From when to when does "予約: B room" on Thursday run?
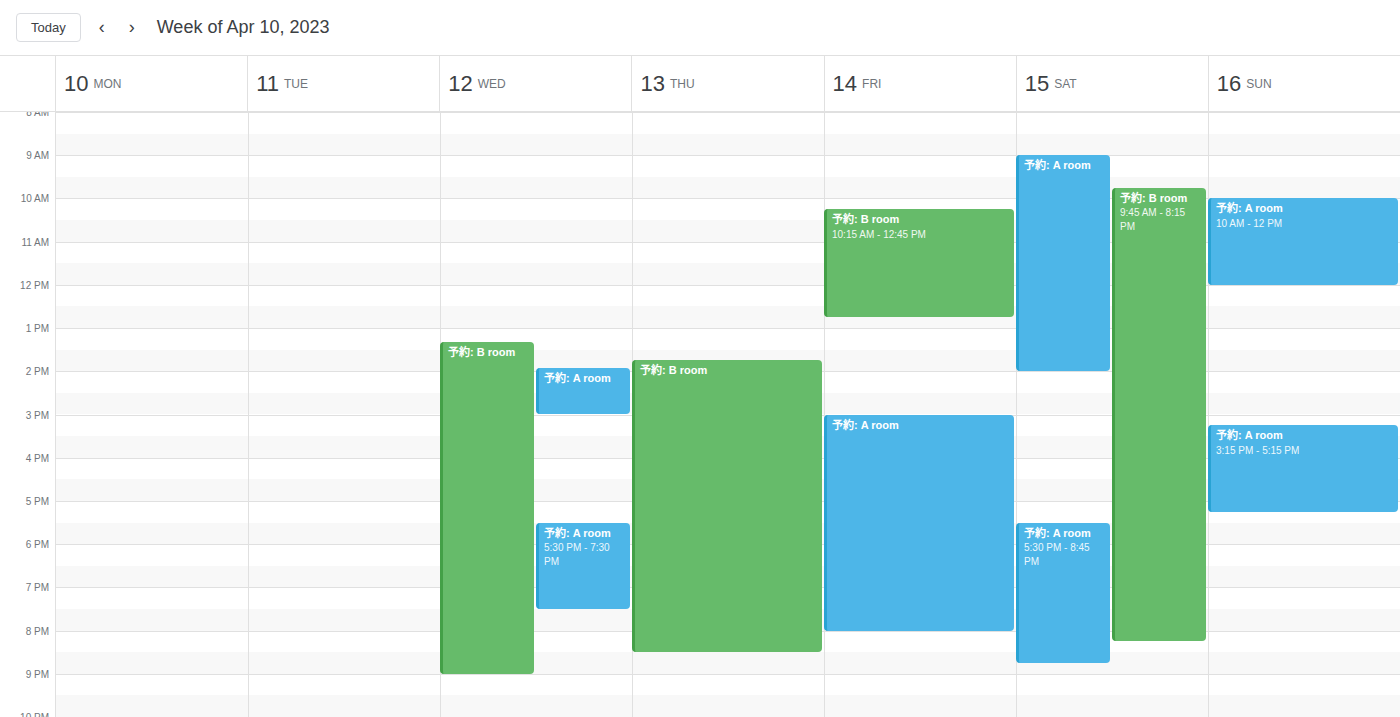
1:45 PM to 8:30 PM